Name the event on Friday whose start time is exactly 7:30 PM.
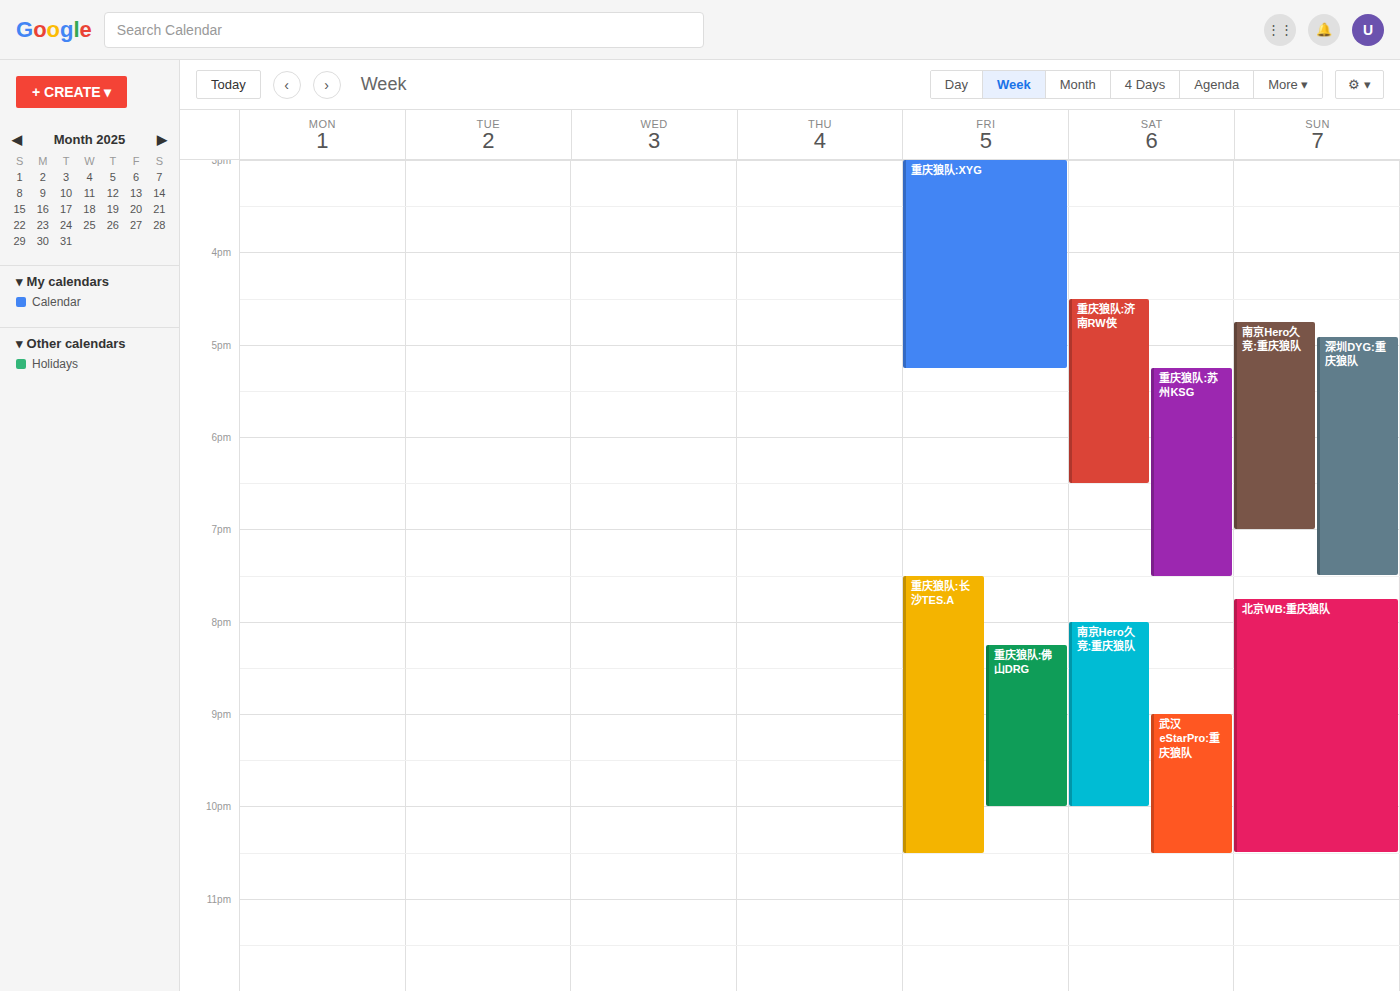
"重庆狼队:长沙TES.A"